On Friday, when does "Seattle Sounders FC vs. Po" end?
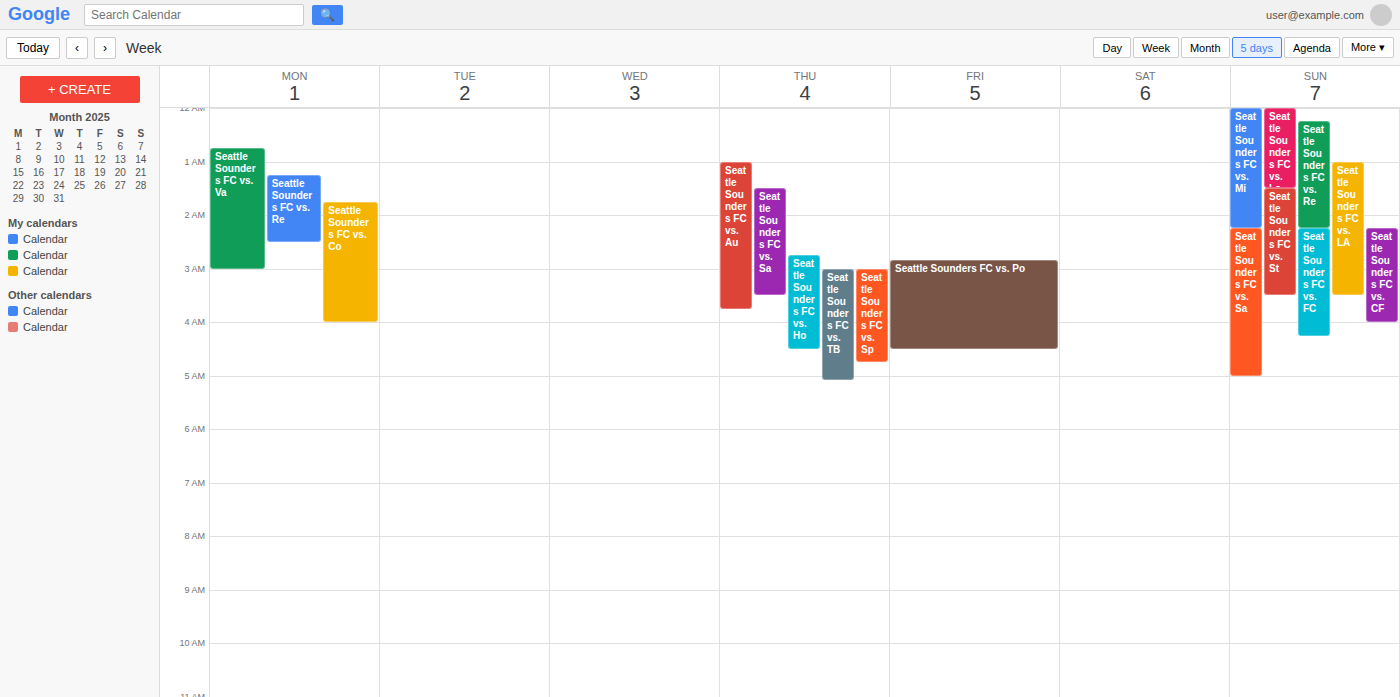
4:30 AM